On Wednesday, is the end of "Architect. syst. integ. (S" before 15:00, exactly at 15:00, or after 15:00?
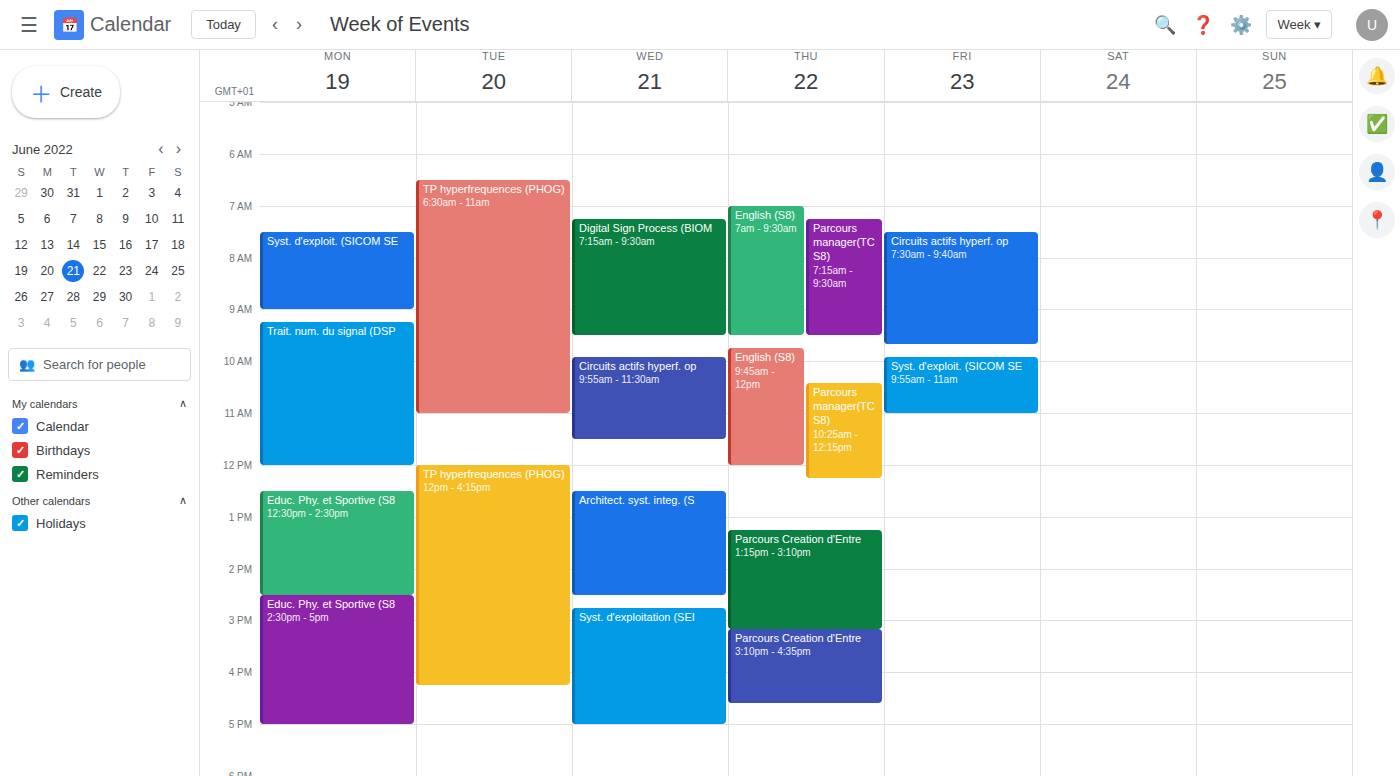
14:30 -- before 15:00, 30 minutes above the 15:00 line.